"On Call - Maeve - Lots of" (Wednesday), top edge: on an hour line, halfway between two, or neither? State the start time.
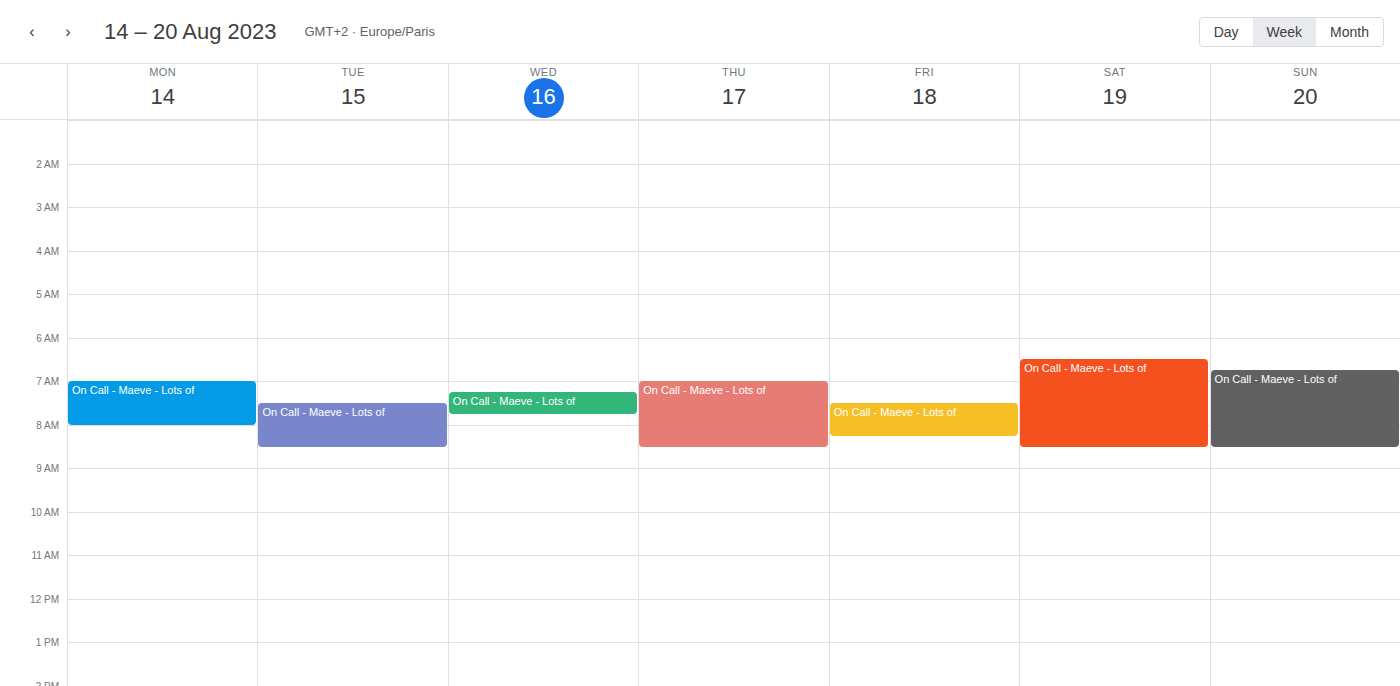
7:15 AM -- neither: a quarter of the way from the 7 AM line to the 8 AM line.